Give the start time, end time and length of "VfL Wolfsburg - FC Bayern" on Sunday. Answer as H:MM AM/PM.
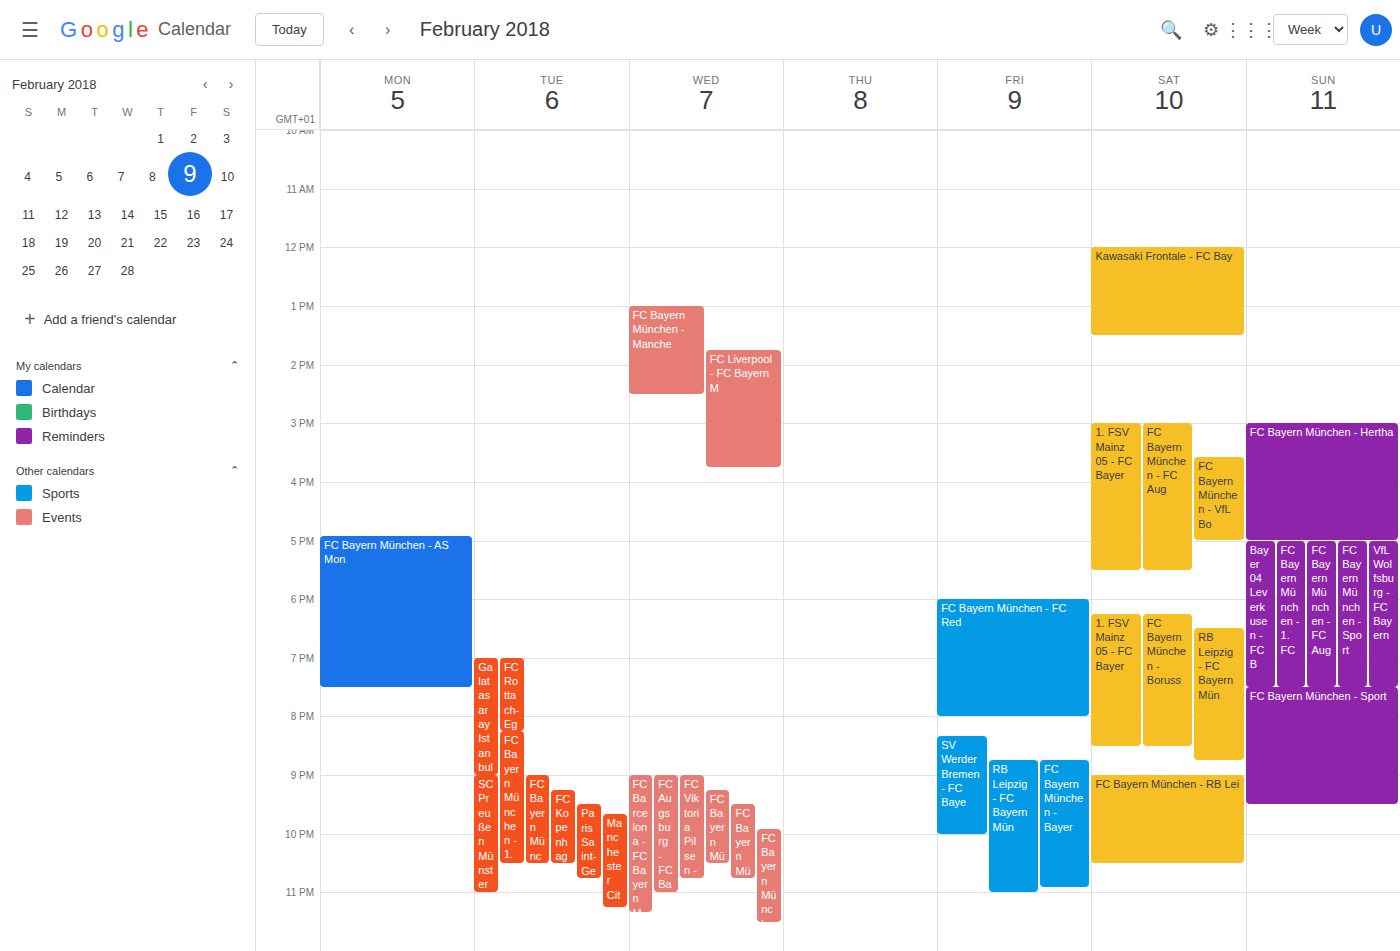
5:00 PM to 7:30 PM, 2 hours 30 minutes